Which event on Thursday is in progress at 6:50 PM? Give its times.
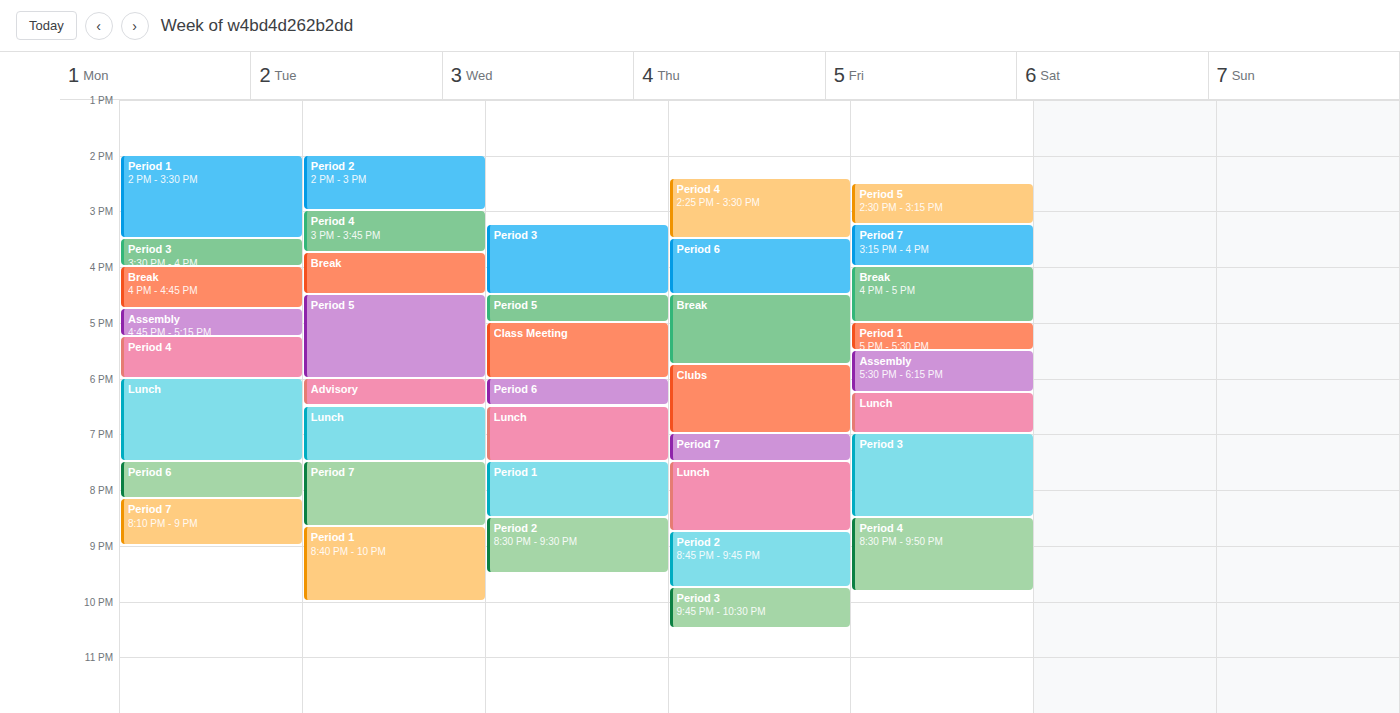
"Clubs", 5:45 PM to 7:00 PM